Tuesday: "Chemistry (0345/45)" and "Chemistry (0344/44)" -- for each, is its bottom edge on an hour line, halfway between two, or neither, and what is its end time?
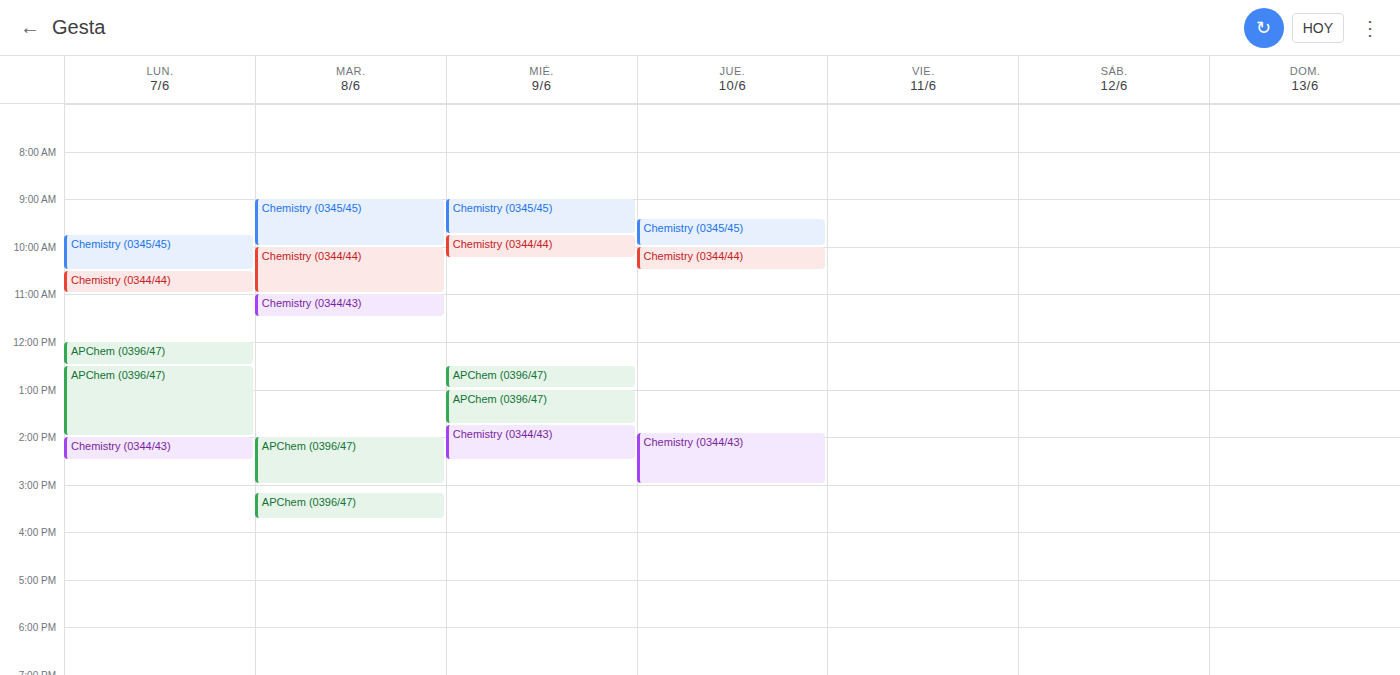
"Chemistry (0345/45)": 10:00 AM, exactly on the 10 AM line. "Chemistry (0344/44)": 11:00 AM, exactly on the 11 AM line.